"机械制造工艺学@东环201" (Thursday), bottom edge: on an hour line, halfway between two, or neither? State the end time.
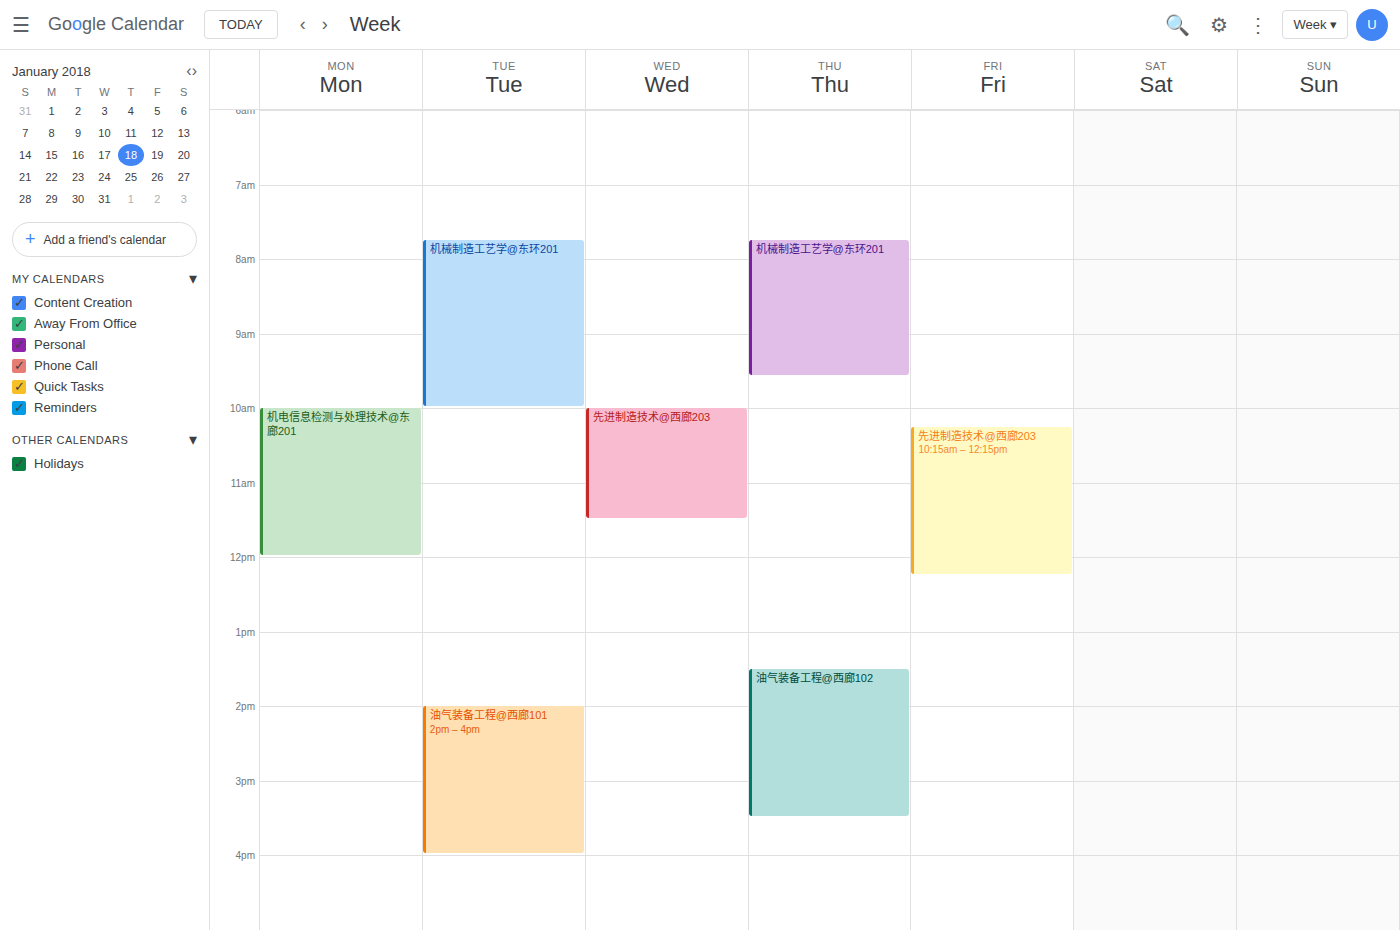
9:35 AM -- neither: 35 minutes below the 9 AM line and 25 minutes above the 10 AM line.